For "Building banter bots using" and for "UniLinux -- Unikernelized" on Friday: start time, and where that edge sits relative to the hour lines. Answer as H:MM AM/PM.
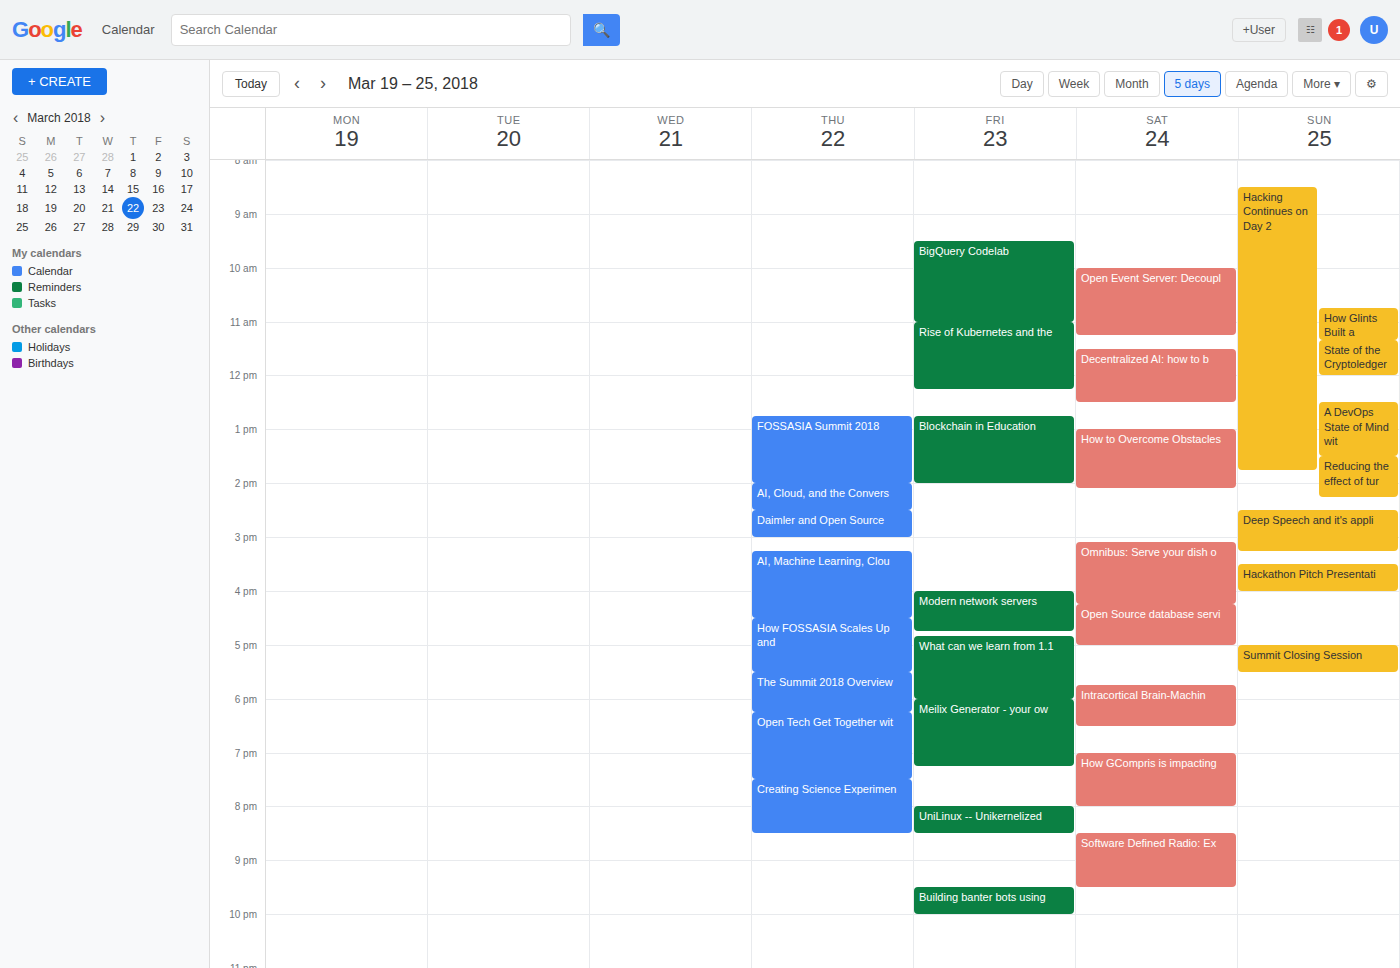
"Building banter bots using": 9:30 PM, halfway between the 9 PM and 10 PM lines. "UniLinux -- Unikernelized": 8:00 PM, exactly on the 8 PM line.